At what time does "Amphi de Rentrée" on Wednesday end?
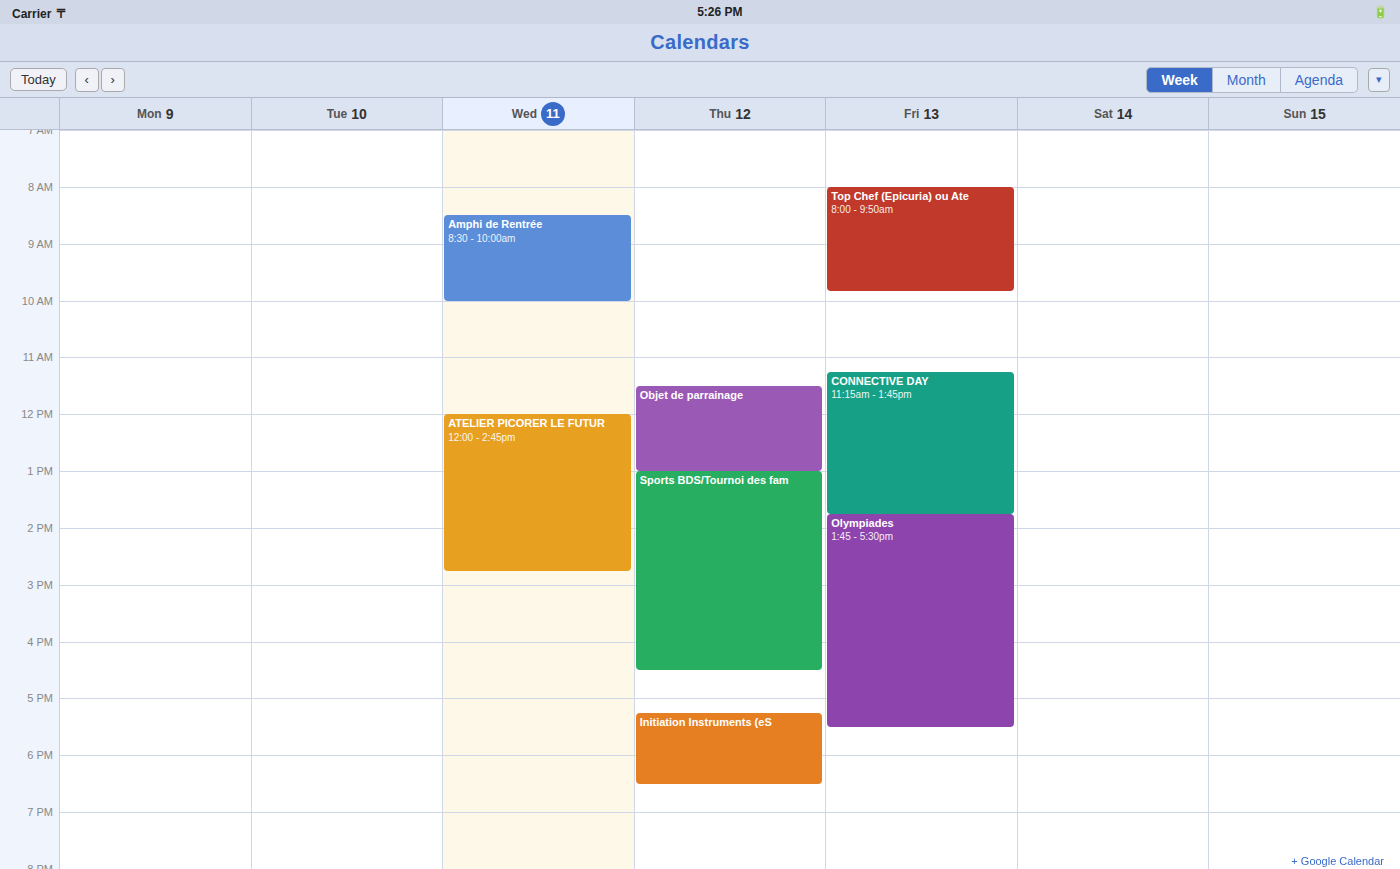
10:00 AM